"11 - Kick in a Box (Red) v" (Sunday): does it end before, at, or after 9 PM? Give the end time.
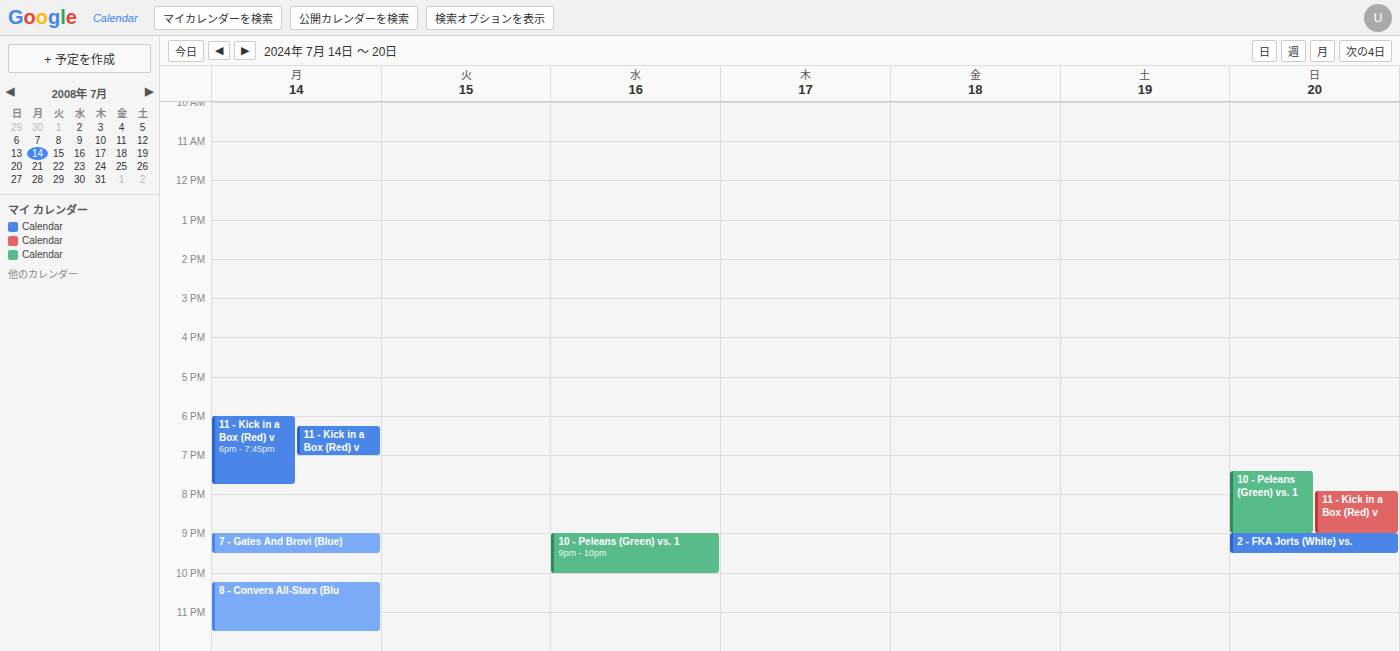
9:00 PM -- exactly at 9 PM, on the 9 PM line.